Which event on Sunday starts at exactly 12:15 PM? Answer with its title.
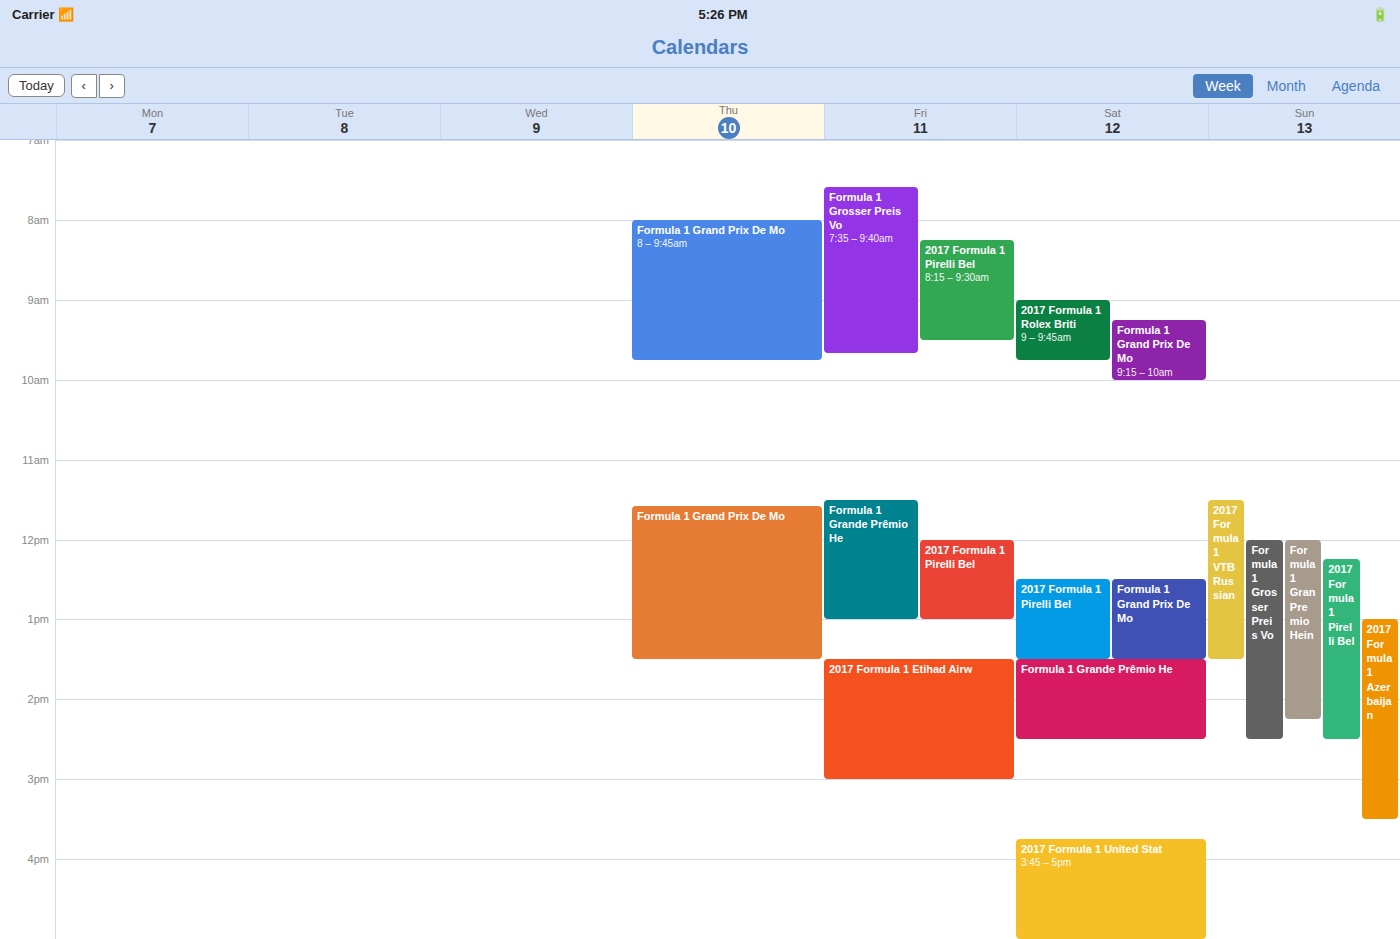
"2017 Formula 1 Pirelli Bel"